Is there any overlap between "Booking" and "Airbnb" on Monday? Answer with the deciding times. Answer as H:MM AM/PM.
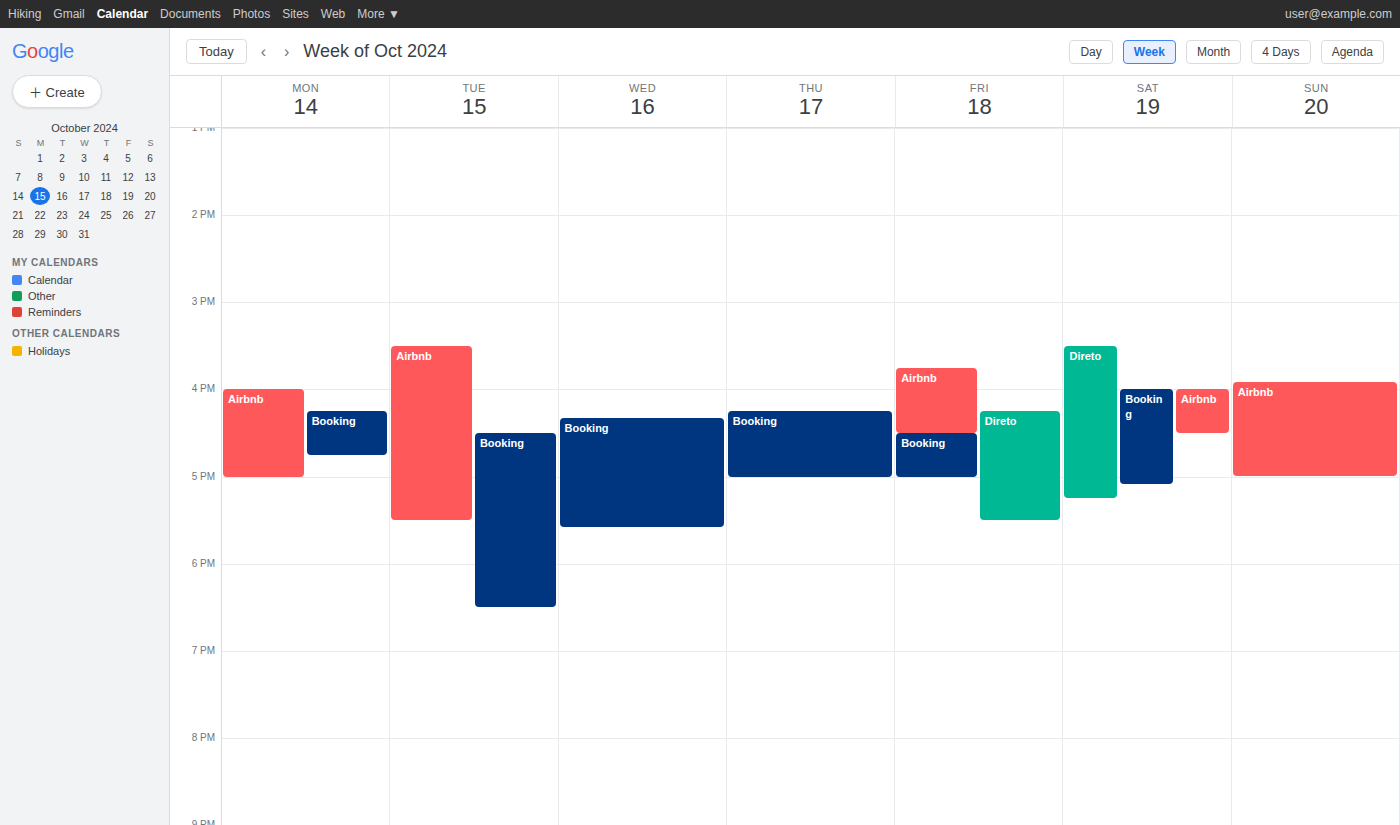
"Booking" runs 4:15 PM to 4:45 PM, inside "Airbnb" -- they overlap.